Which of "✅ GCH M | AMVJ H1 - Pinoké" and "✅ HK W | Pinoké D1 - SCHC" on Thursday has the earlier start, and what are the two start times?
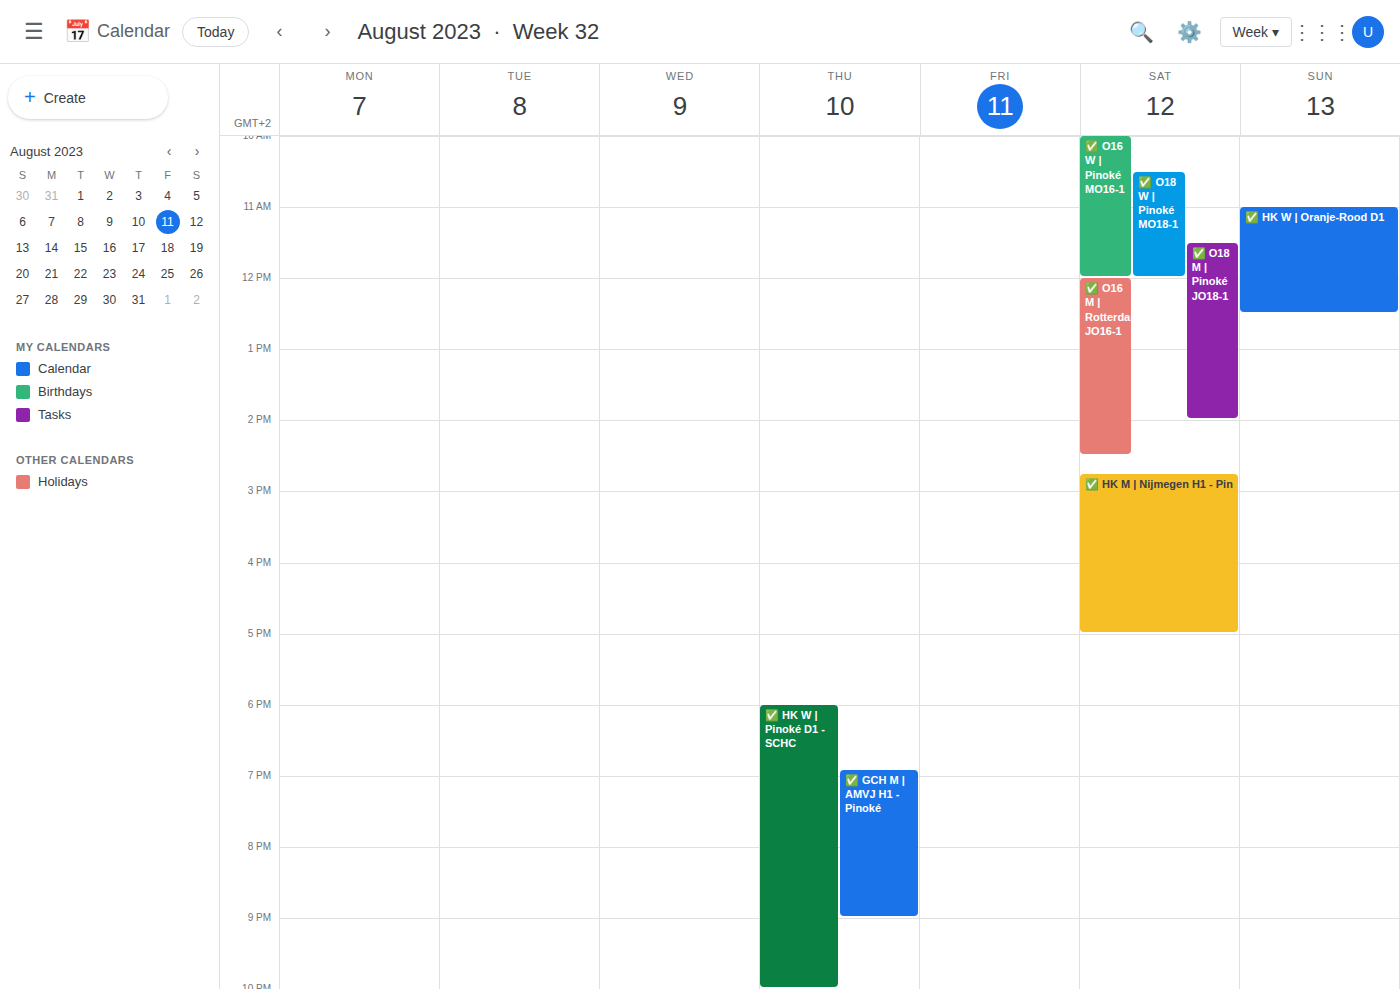
"✅ HK W | Pinoké D1 - SCHC" 6:00 PM; "✅ GCH M | AMVJ H1 - Pinoké" 6:55 PM.